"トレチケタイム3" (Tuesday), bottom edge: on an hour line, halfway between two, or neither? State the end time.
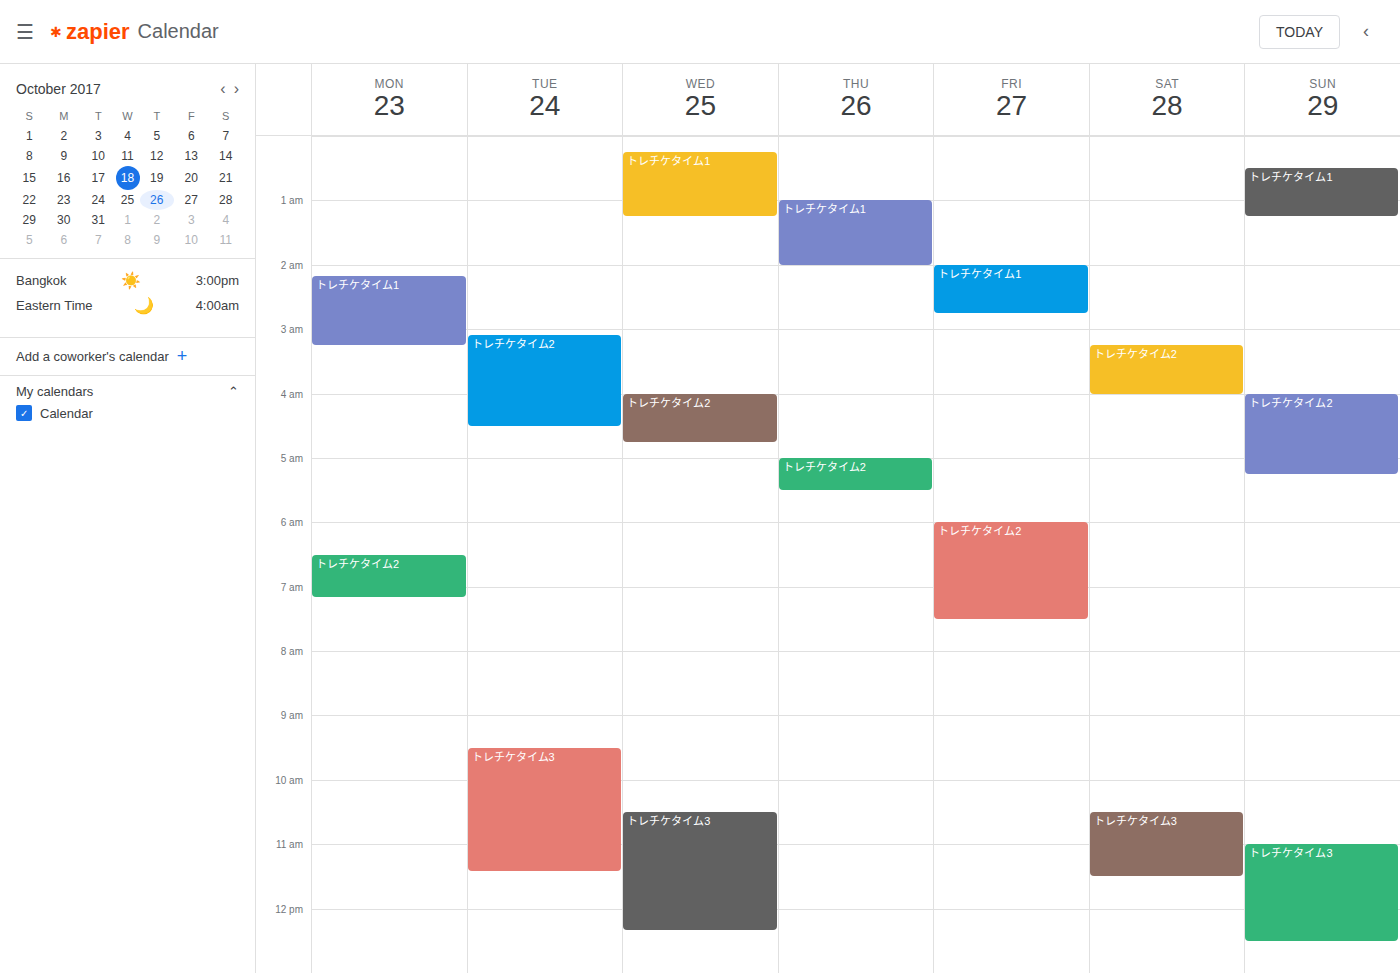
11:25 AM -- neither: 25 minutes below the 11 AM line and 35 minutes above the 12 PM line.